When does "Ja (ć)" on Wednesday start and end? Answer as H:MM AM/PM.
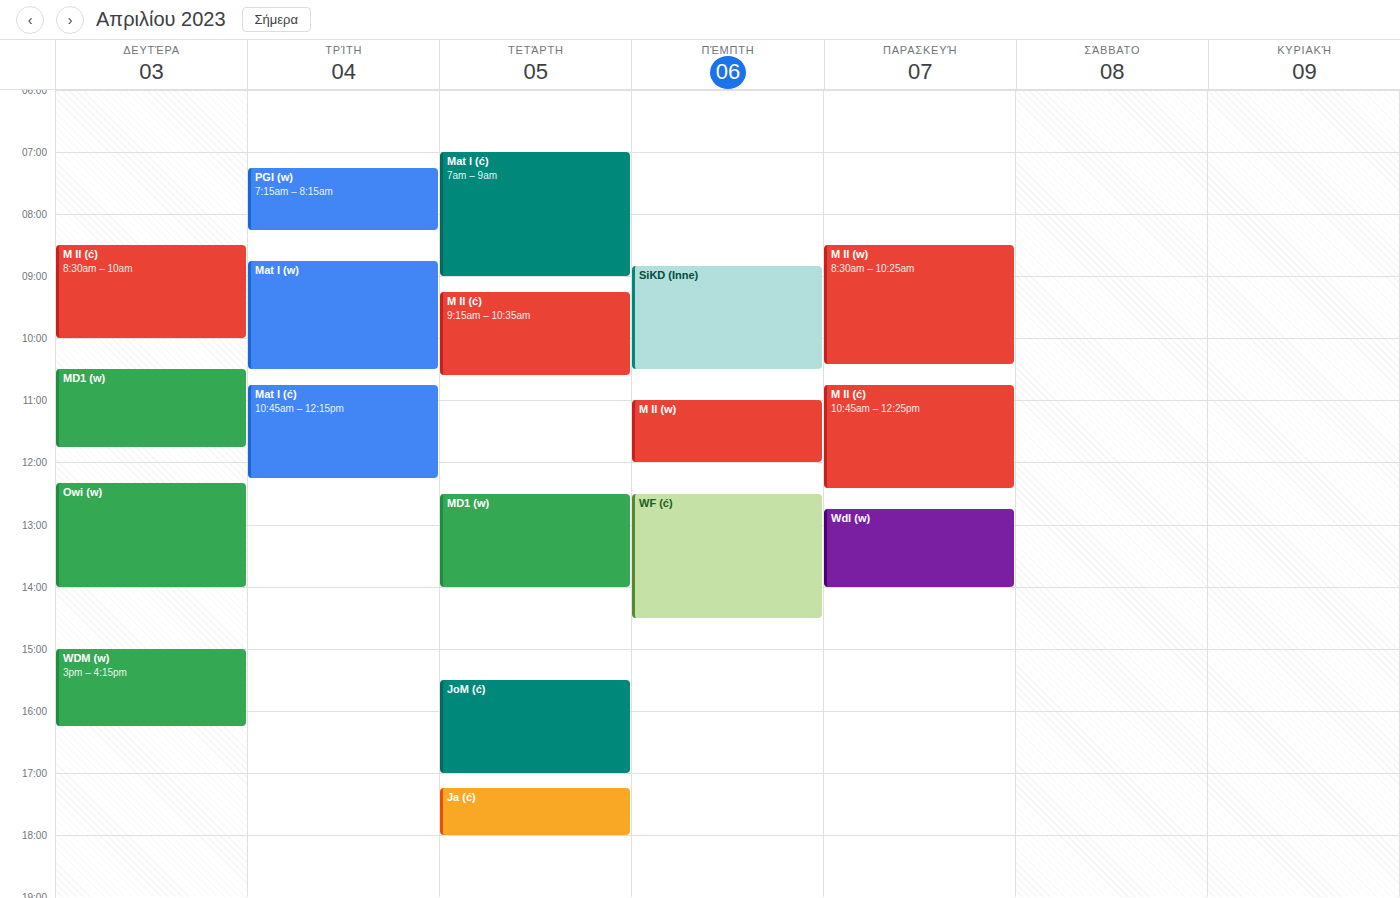
5:15 PM to 6:00 PM